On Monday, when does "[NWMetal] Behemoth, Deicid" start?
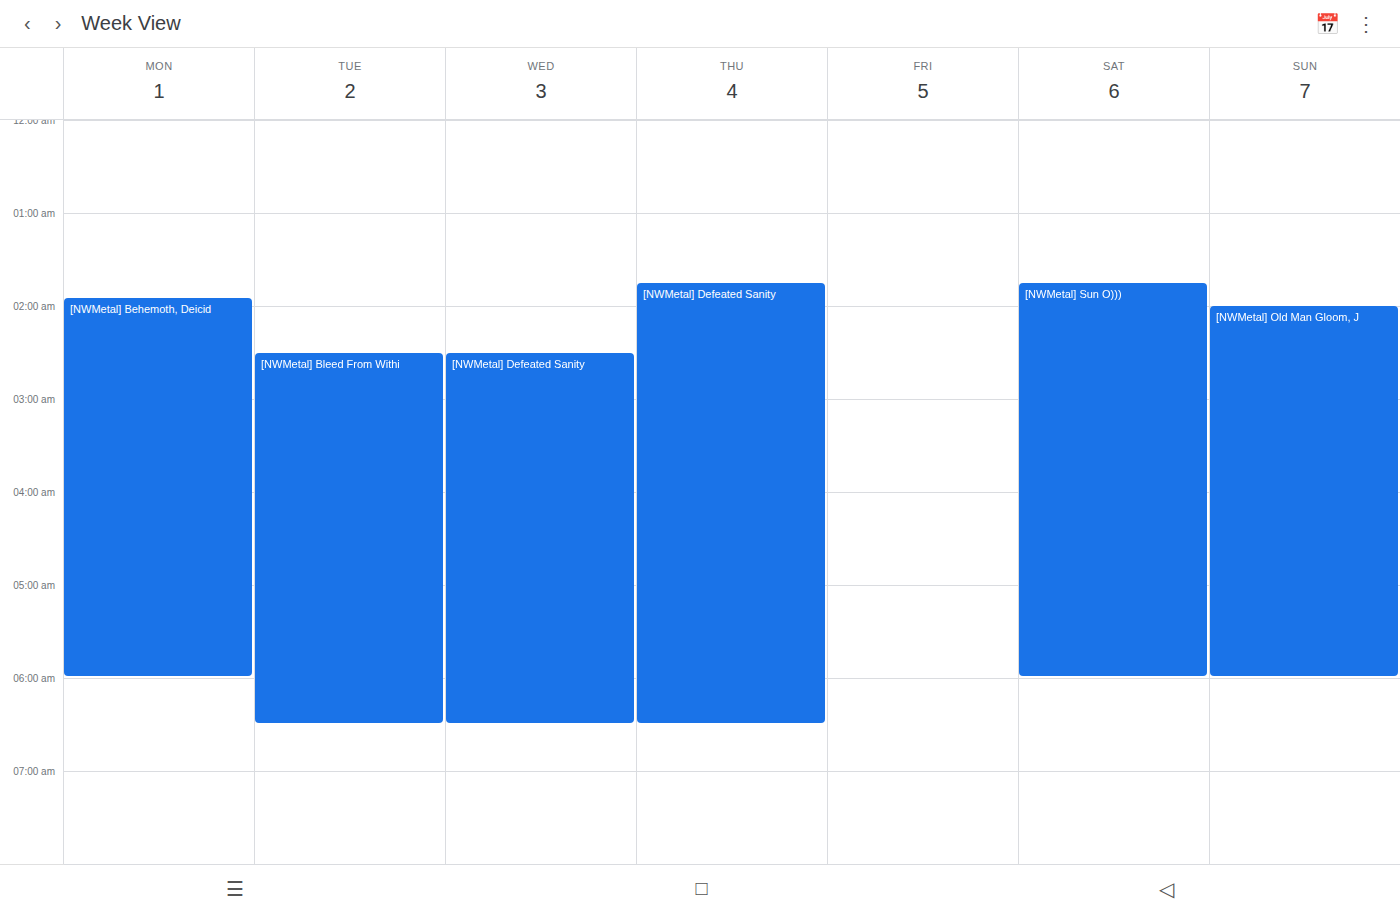
1:55 AM